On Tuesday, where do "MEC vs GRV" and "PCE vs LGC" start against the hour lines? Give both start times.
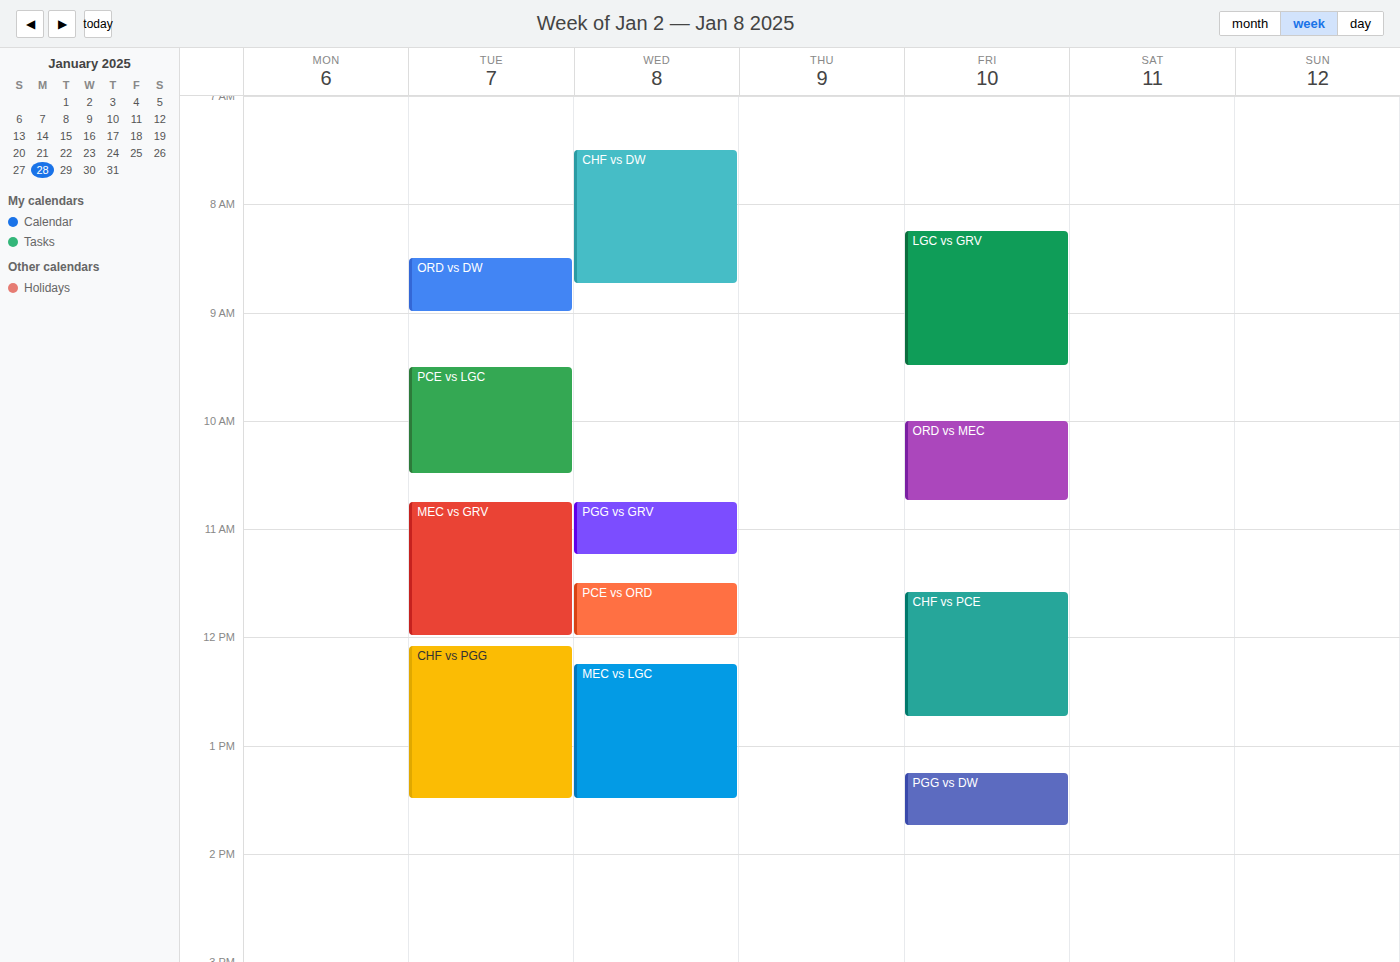
"MEC vs GRV": 10:45 AM, neither: three quarters of the way from the 10 AM line to the 11 AM line. "PCE vs LGC": 9:30 AM, halfway between the 9 AM and 10 AM lines.